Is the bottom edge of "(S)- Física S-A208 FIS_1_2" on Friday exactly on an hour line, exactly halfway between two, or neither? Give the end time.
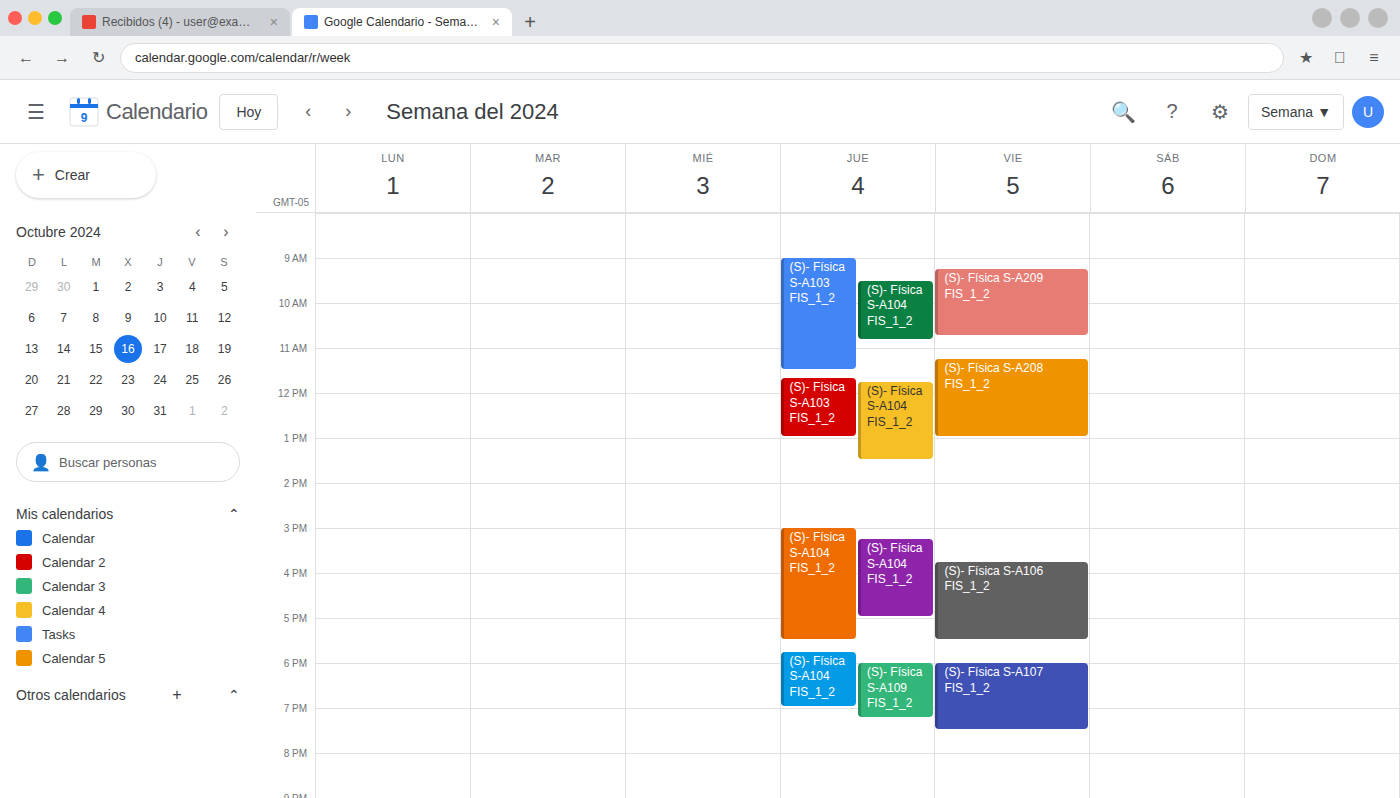
1:00 PM -- exactly on the 1 PM line.